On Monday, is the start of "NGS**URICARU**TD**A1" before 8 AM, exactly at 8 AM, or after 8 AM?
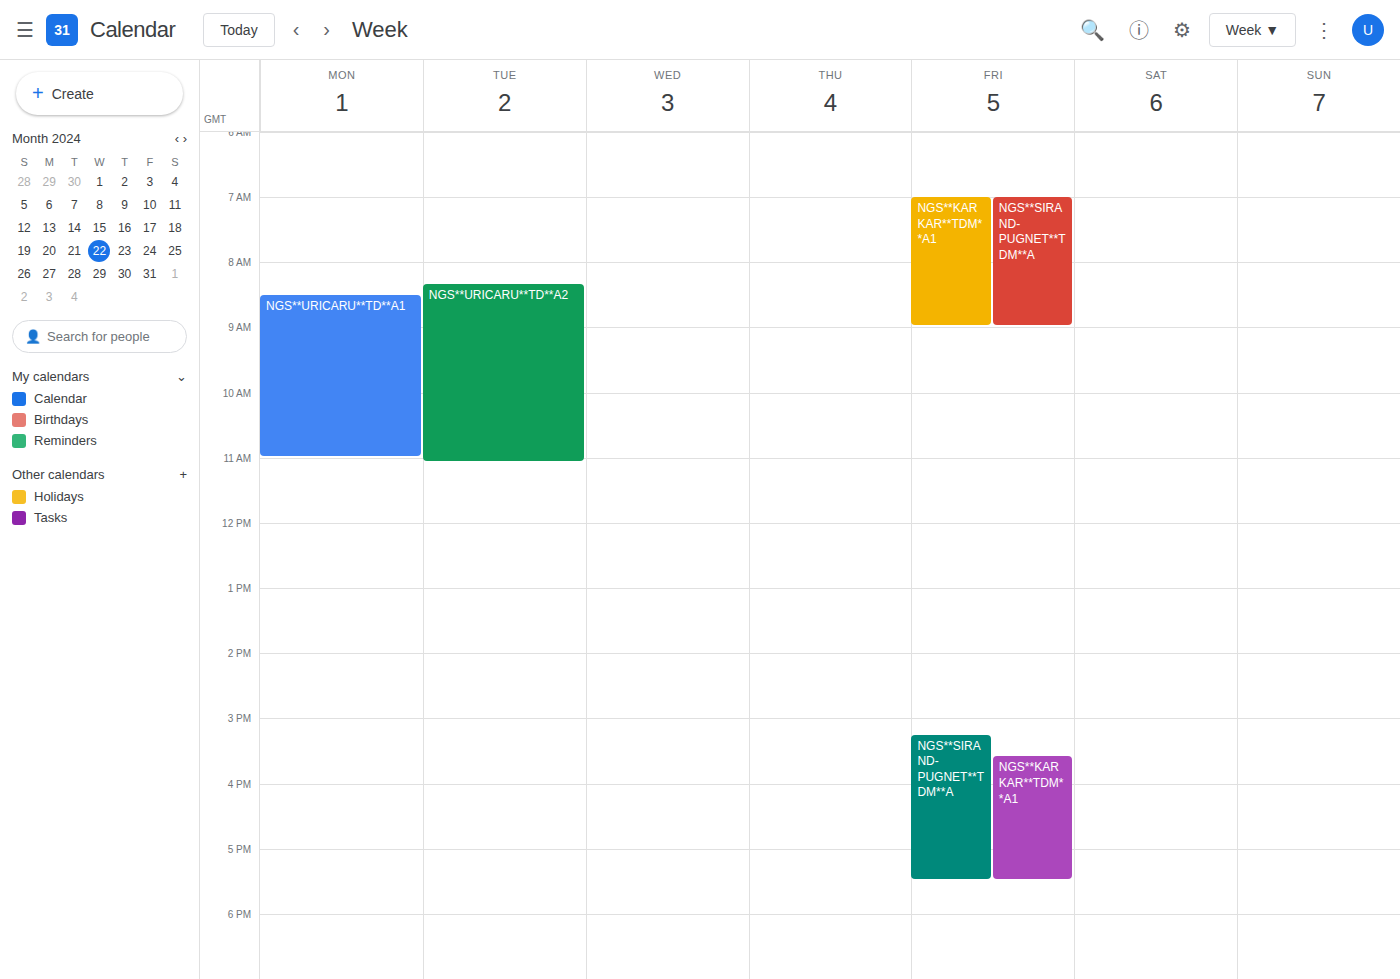
8:30 AM -- after 8 AM, 30 minutes below the 8 AM line.